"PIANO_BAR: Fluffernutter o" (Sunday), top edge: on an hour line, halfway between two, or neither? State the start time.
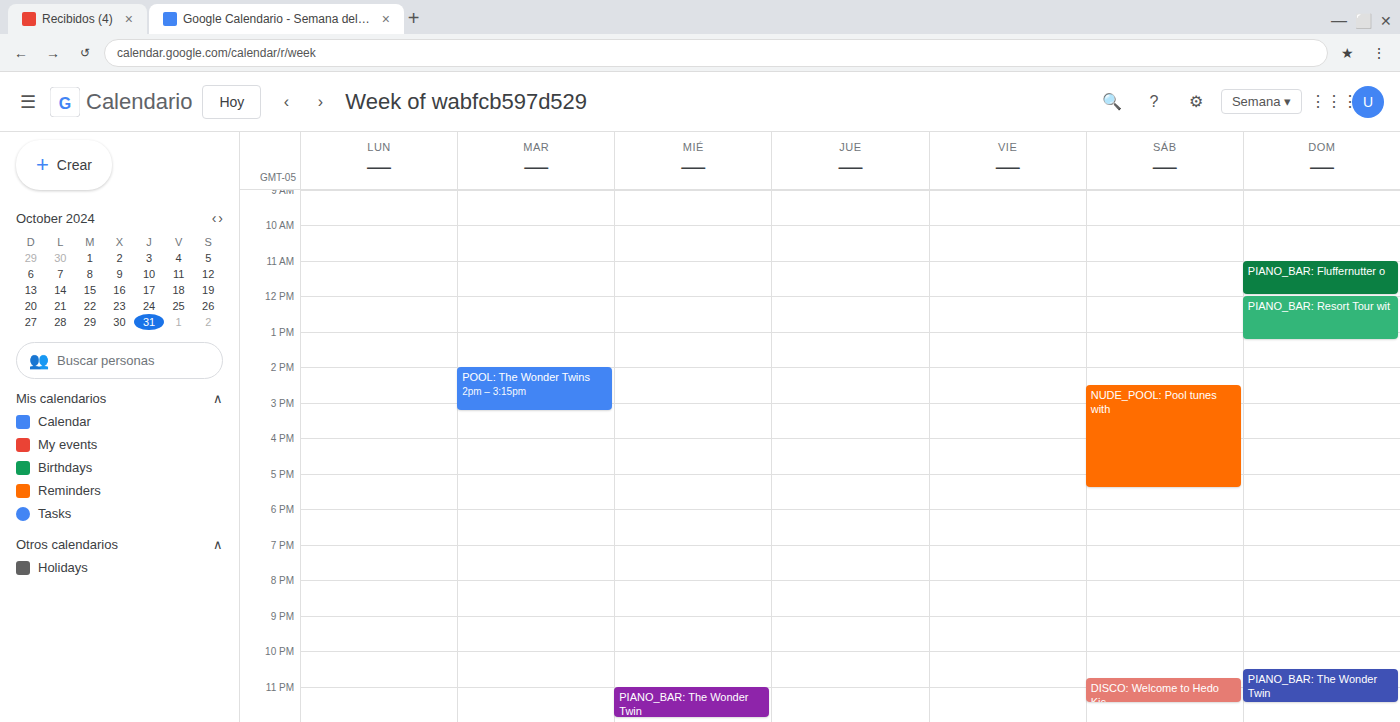
11:00 AM -- exactly on the 11 AM line.